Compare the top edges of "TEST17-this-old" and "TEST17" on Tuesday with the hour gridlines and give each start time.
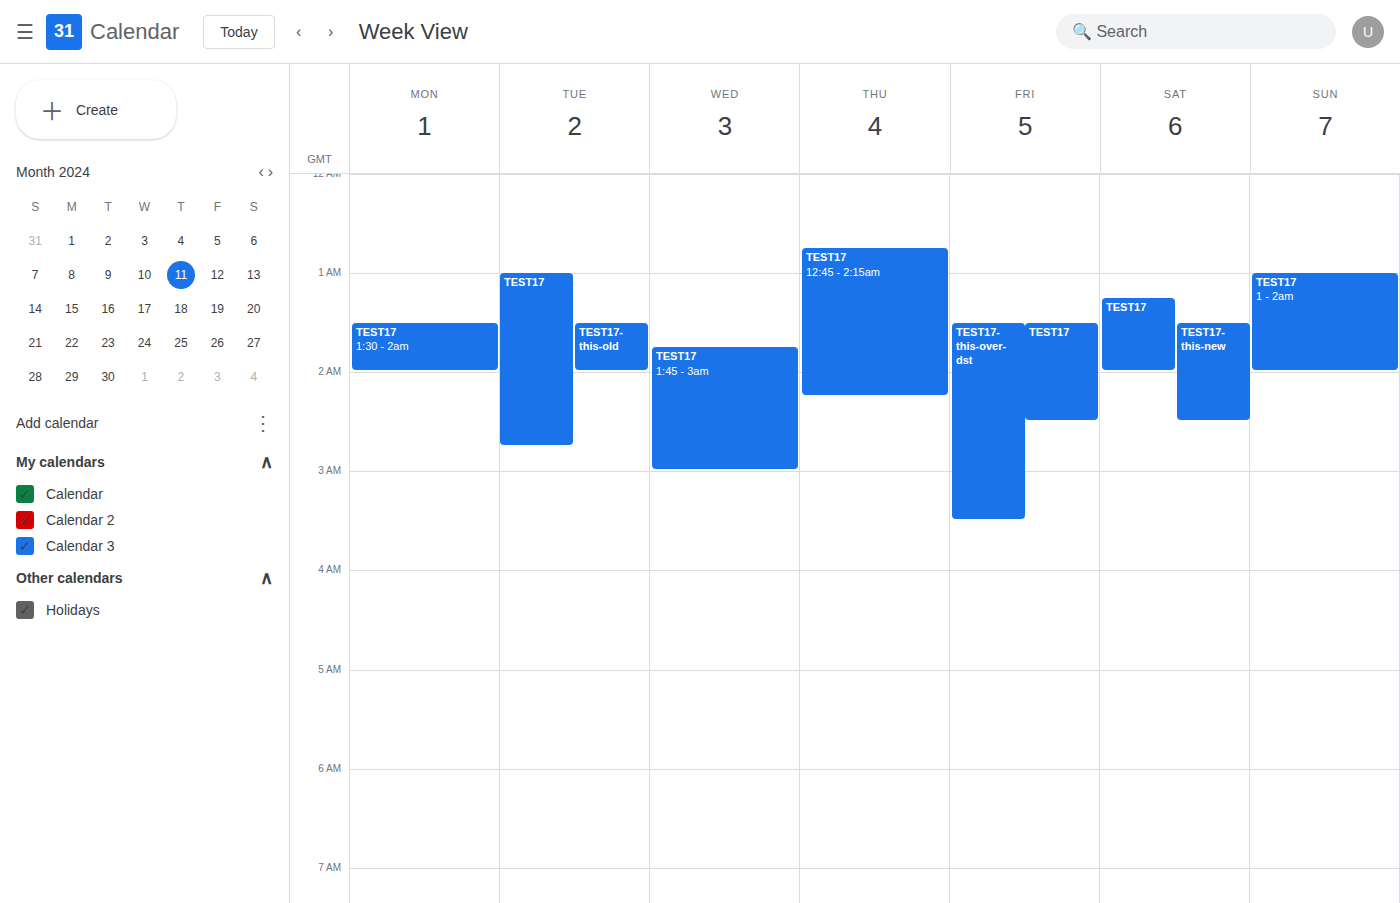
"TEST17-this-old": 1:30 AM, halfway between the 1 AM and 2 AM lines. "TEST17": 1:00 AM, exactly on the 1 AM line.